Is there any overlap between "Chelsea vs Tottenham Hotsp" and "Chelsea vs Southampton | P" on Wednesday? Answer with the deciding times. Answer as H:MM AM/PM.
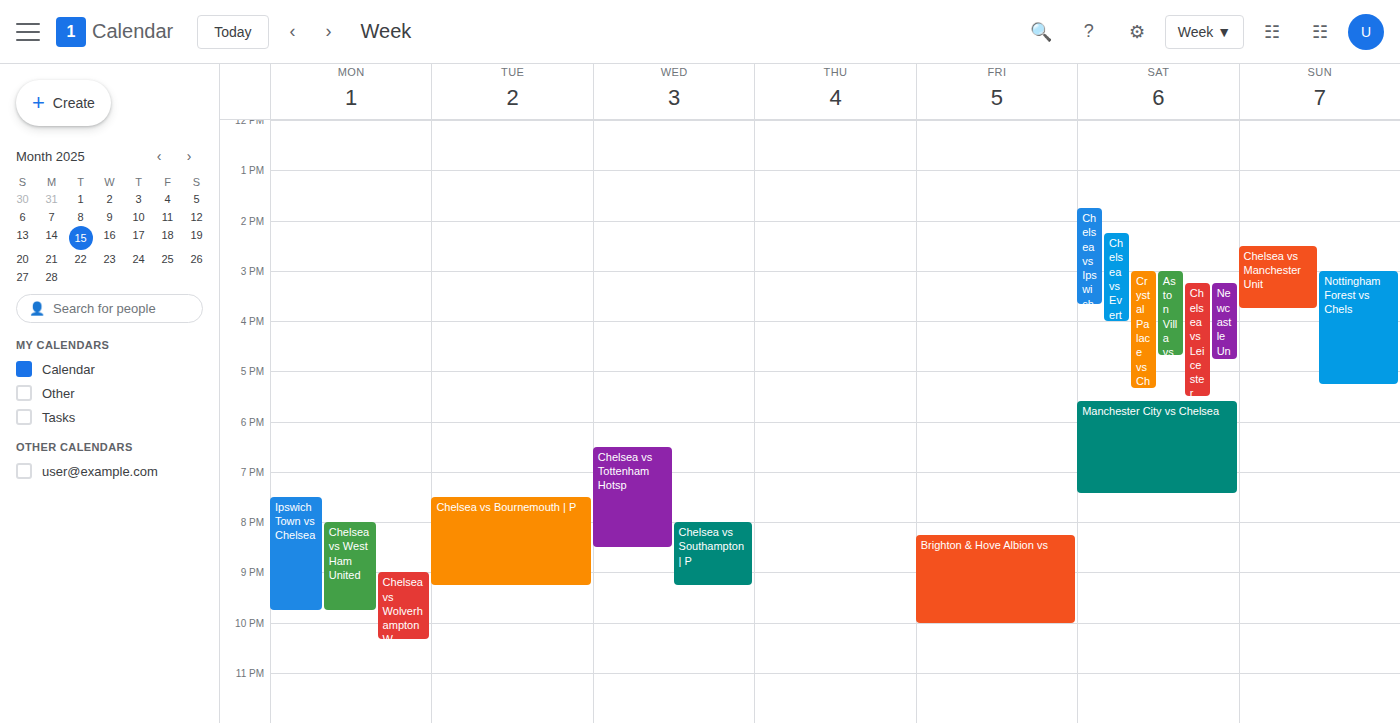
"Chelsea vs Southampton | P" starts at 8:00 PM, before "Chelsea vs Tottenham Hotsp" ends at 8:30 PM -- they overlap.